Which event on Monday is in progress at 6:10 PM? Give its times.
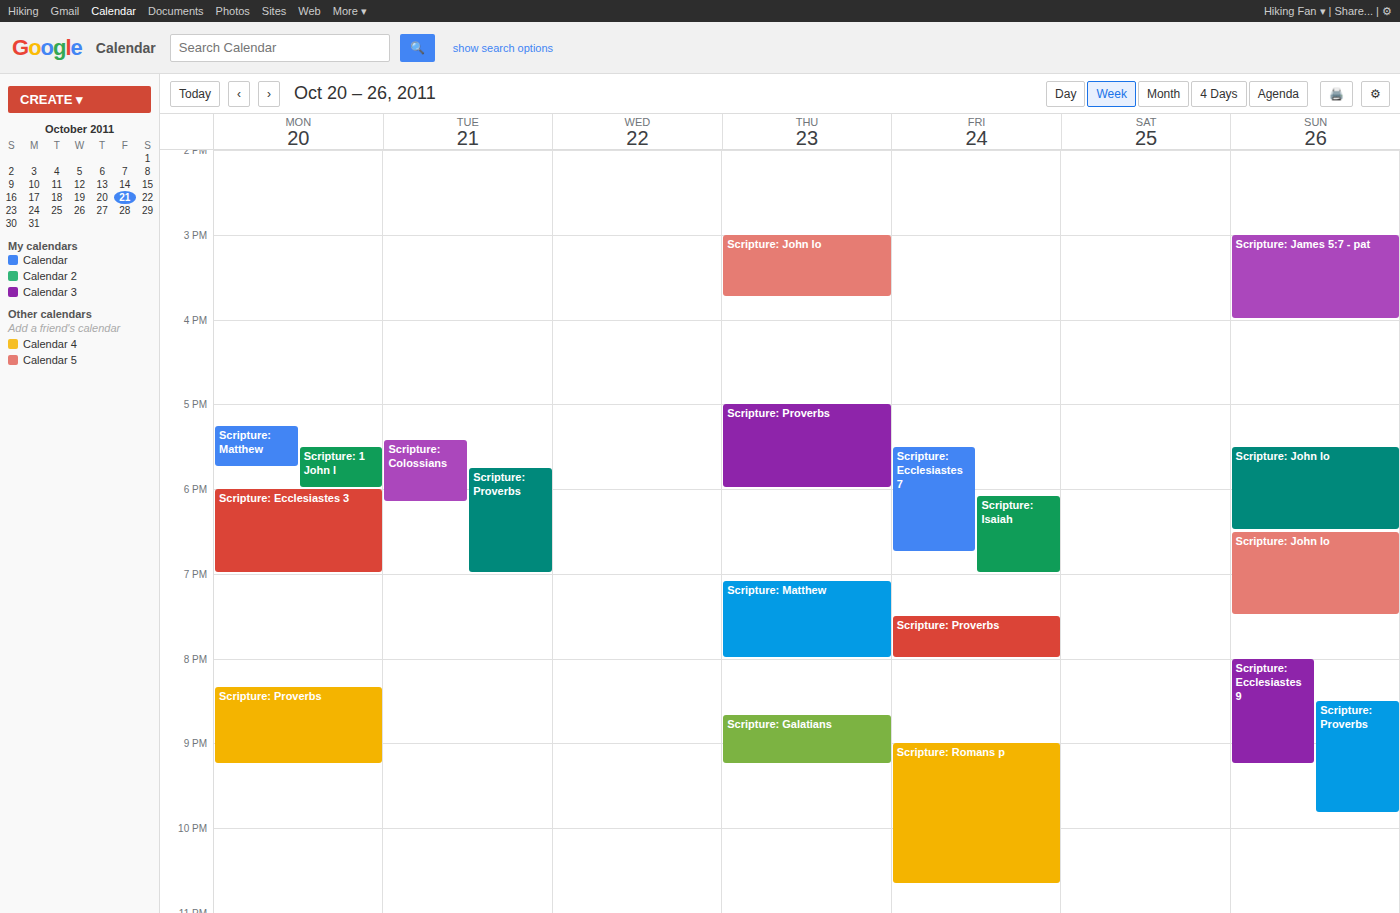
"Scripture: Ecclesiastes 3", 6:00 PM to 7:00 PM